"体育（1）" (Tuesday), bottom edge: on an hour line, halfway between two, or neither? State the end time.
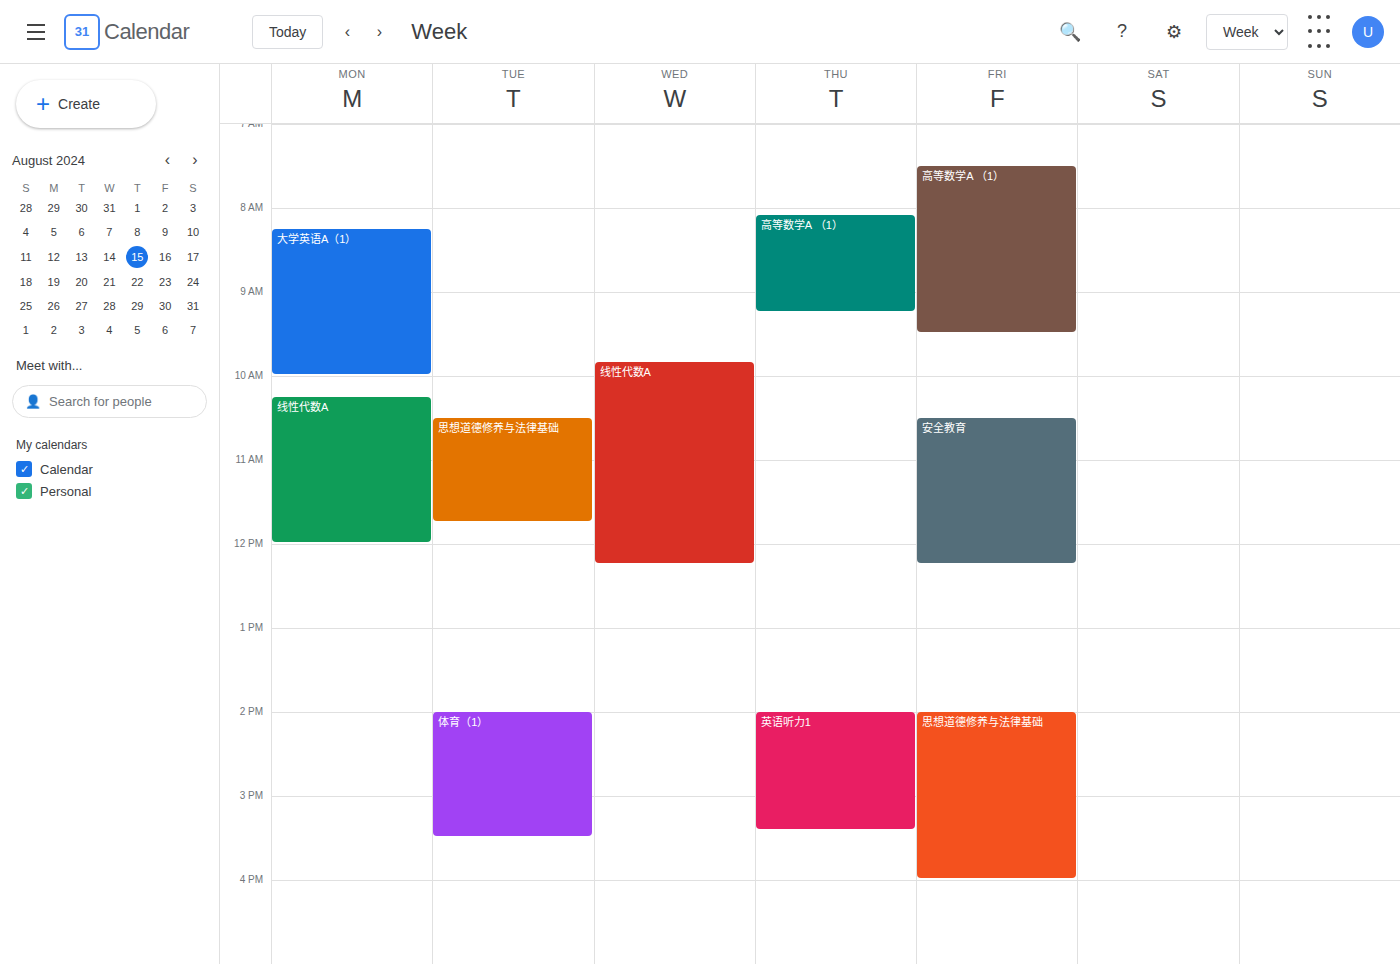
3:30 PM -- halfway between the 3 PM and 4 PM lines.